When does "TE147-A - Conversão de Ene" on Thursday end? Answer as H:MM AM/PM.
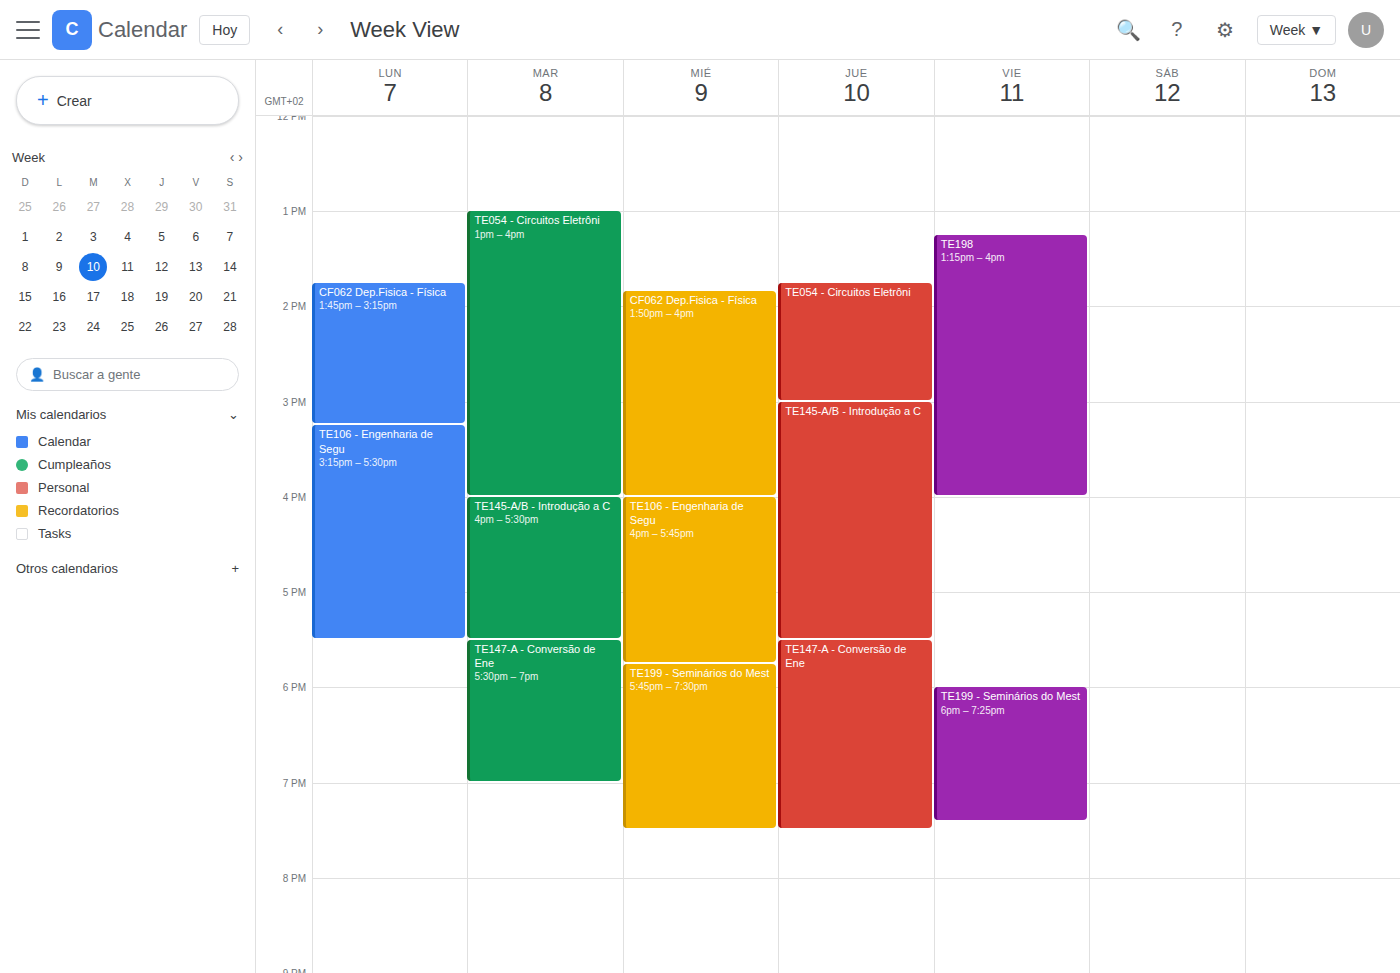
7:30 PM